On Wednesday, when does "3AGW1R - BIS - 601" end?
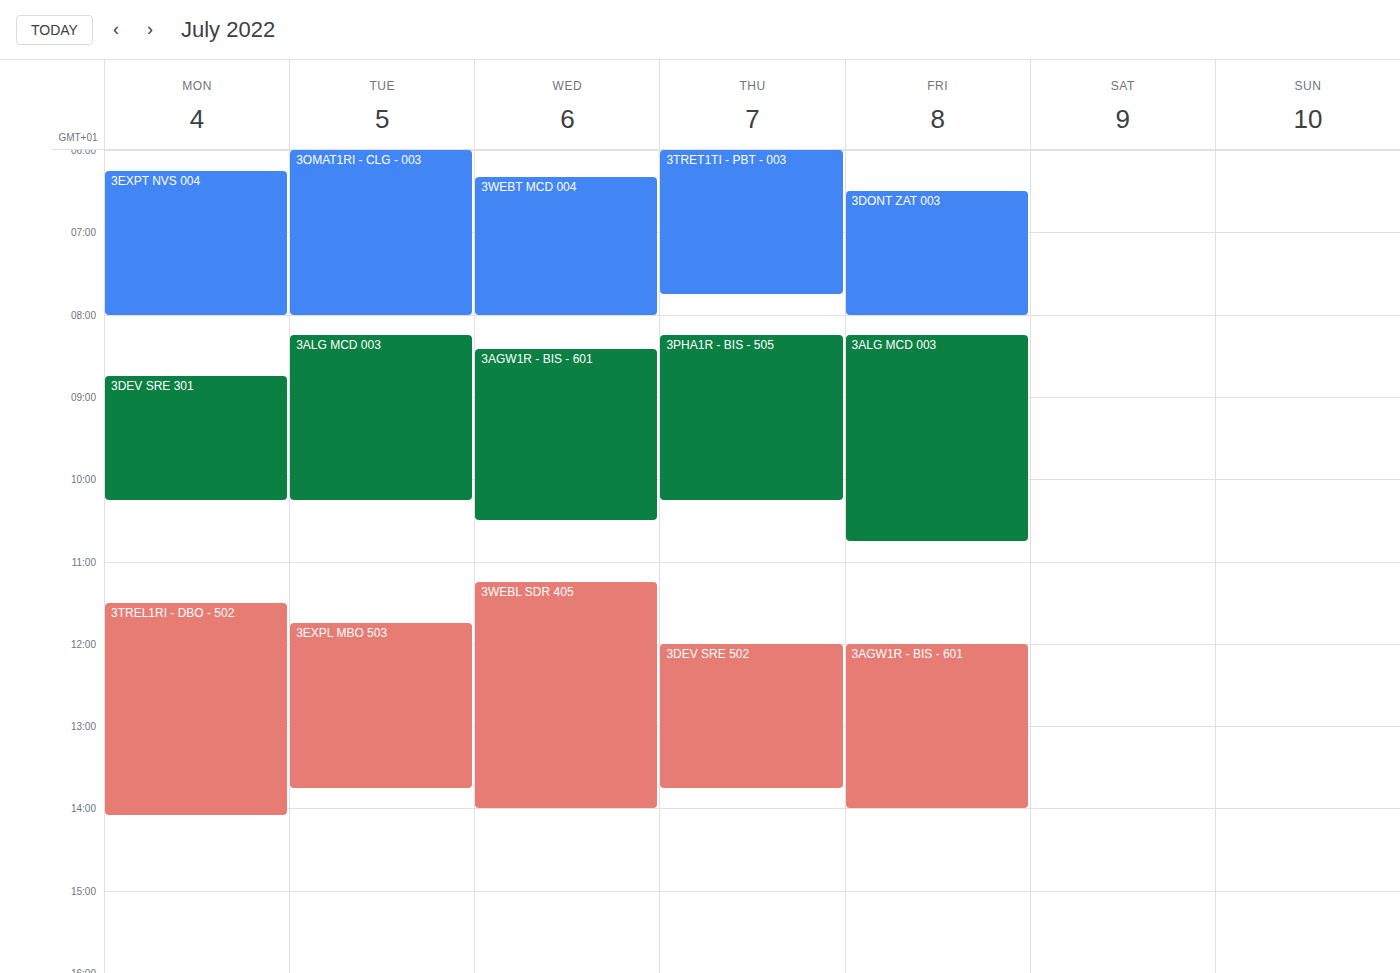
10:30 AM